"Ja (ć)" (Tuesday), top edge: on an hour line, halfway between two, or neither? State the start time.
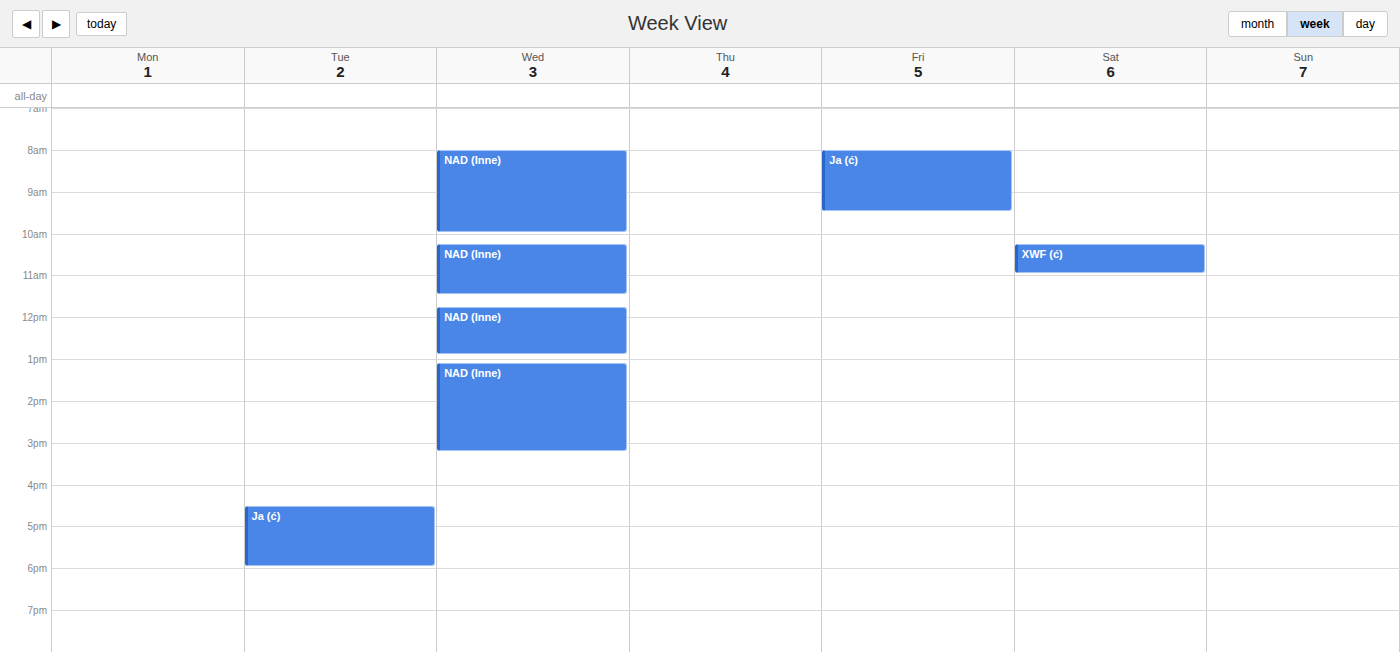
16:30 -- halfway between the 16:00 and 17:00 lines.